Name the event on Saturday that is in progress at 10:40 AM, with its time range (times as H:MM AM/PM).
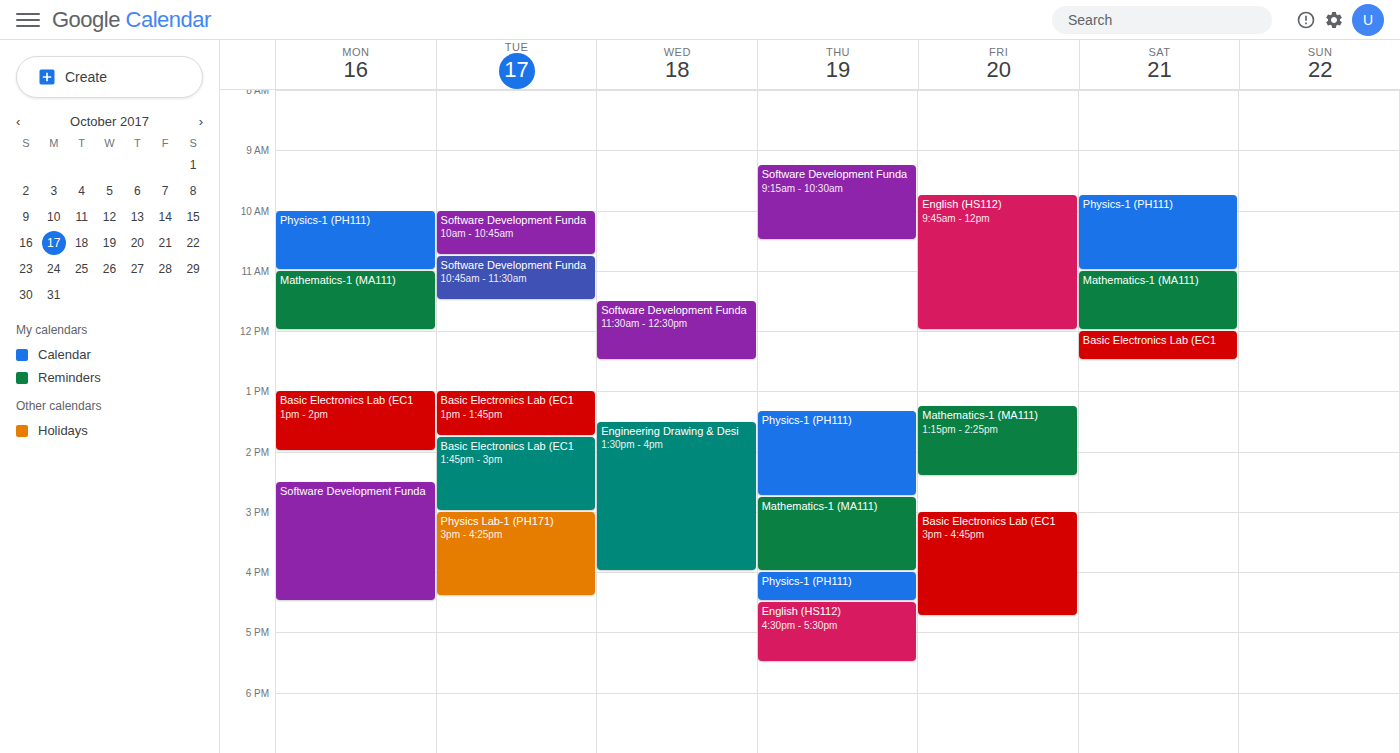
"Physics-1 (PH111)", 9:45 AM to 11:00 AM